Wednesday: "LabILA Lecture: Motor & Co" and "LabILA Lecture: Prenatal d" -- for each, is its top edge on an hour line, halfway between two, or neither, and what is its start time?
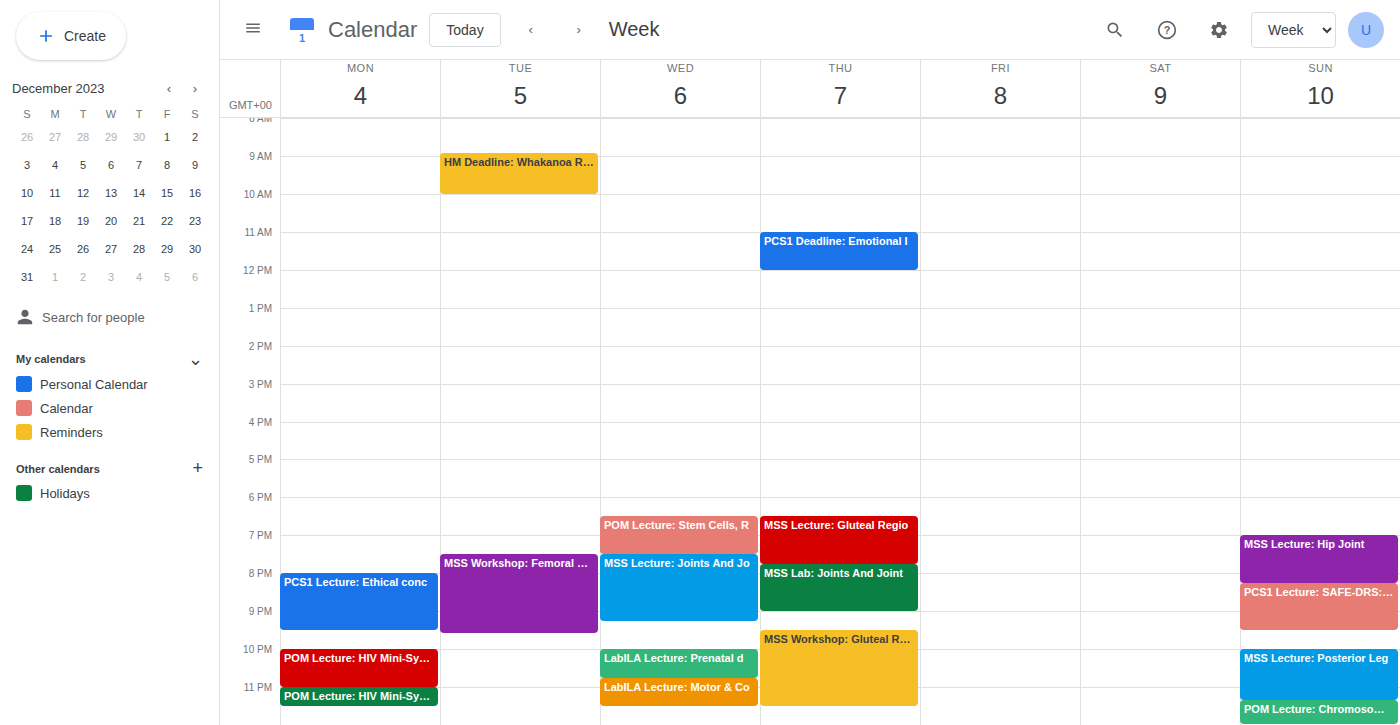
"LabILA Lecture: Motor & Co": 10:45 PM, neither: three quarters of the way from the 10 PM line to the 11 PM line. "LabILA Lecture: Prenatal d": 10:00 PM, exactly on the 10 PM line.